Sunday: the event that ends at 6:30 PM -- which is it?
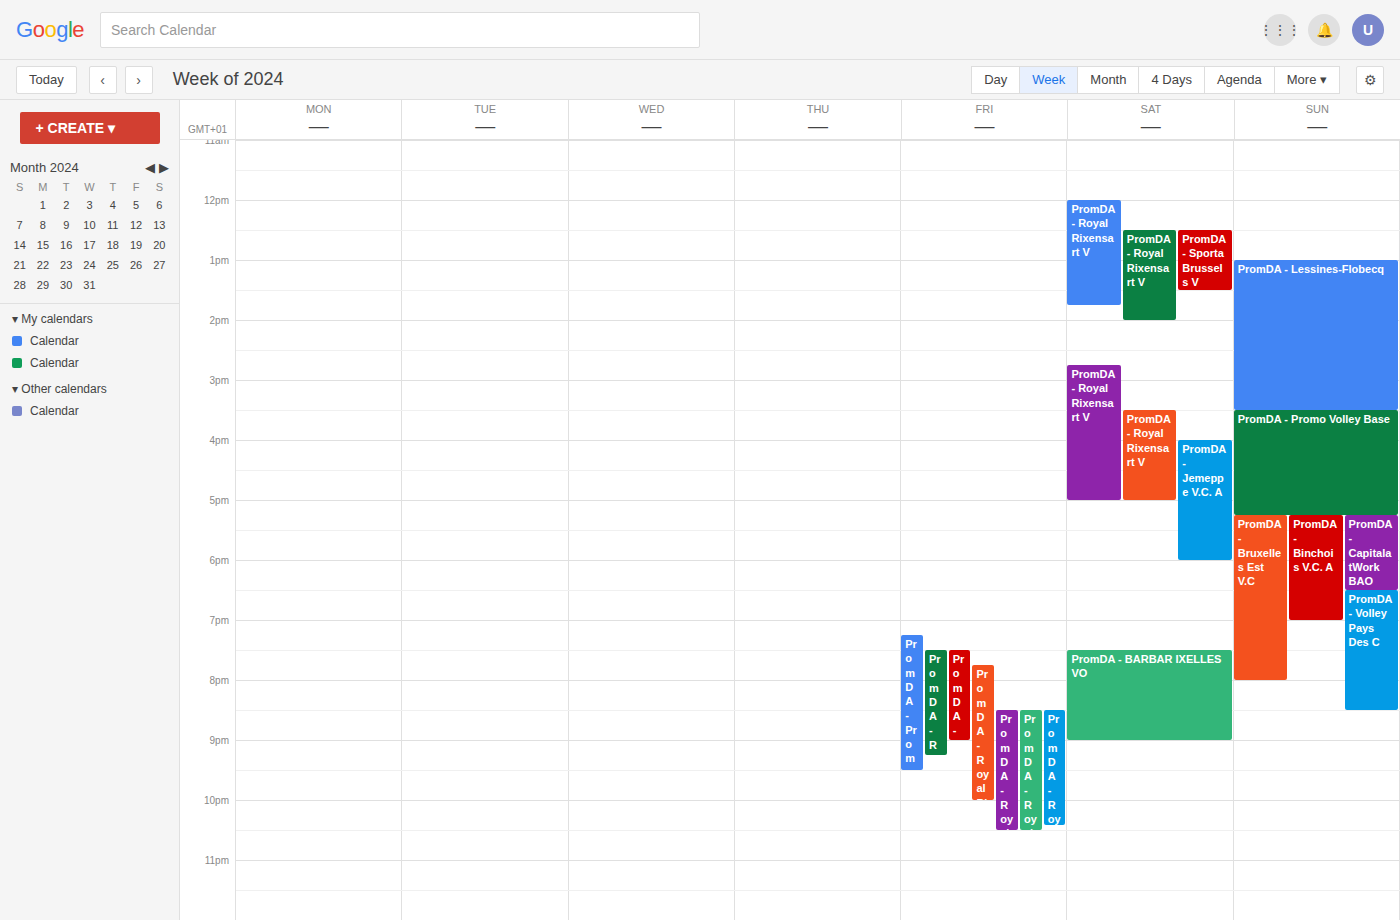
"PromDA - CapitalatWork BAO"